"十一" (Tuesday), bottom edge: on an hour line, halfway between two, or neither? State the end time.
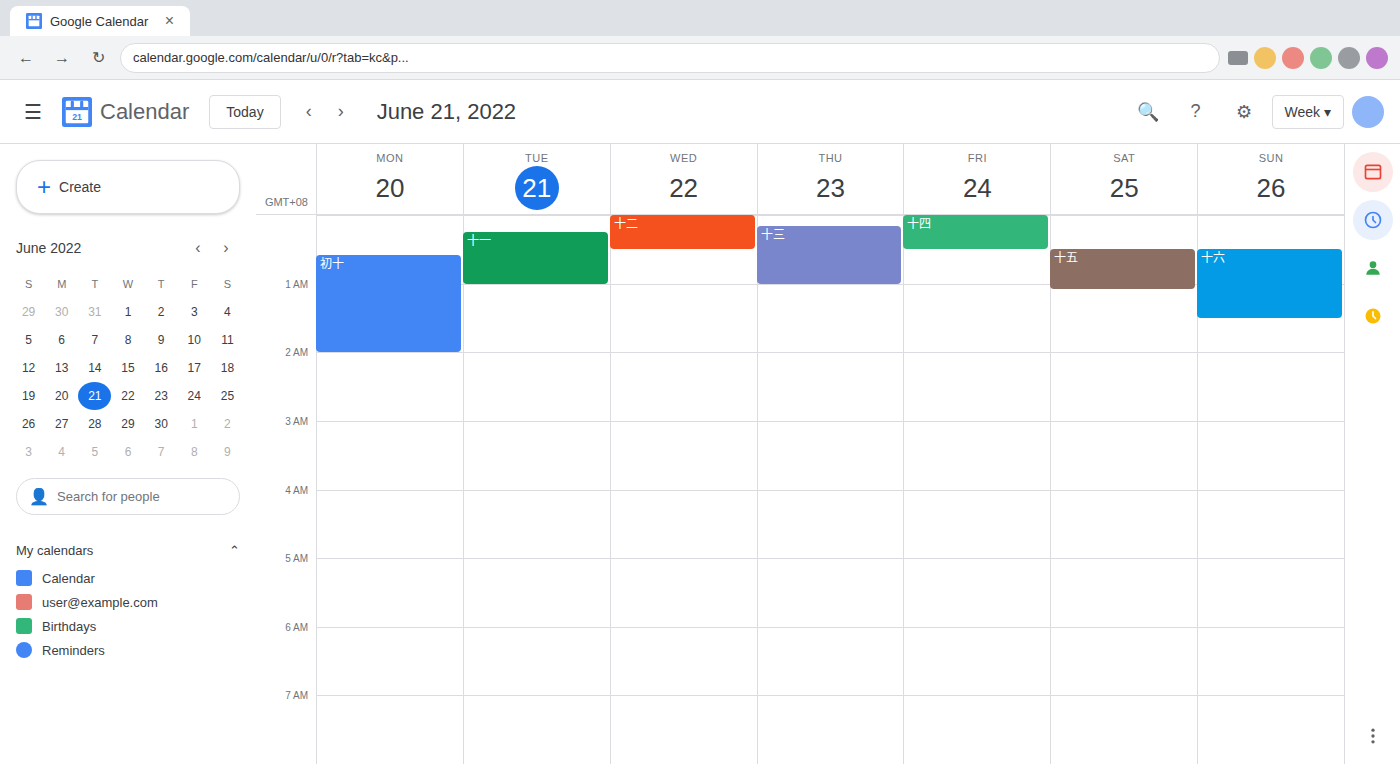
1:00 AM -- exactly on the 1 AM line.